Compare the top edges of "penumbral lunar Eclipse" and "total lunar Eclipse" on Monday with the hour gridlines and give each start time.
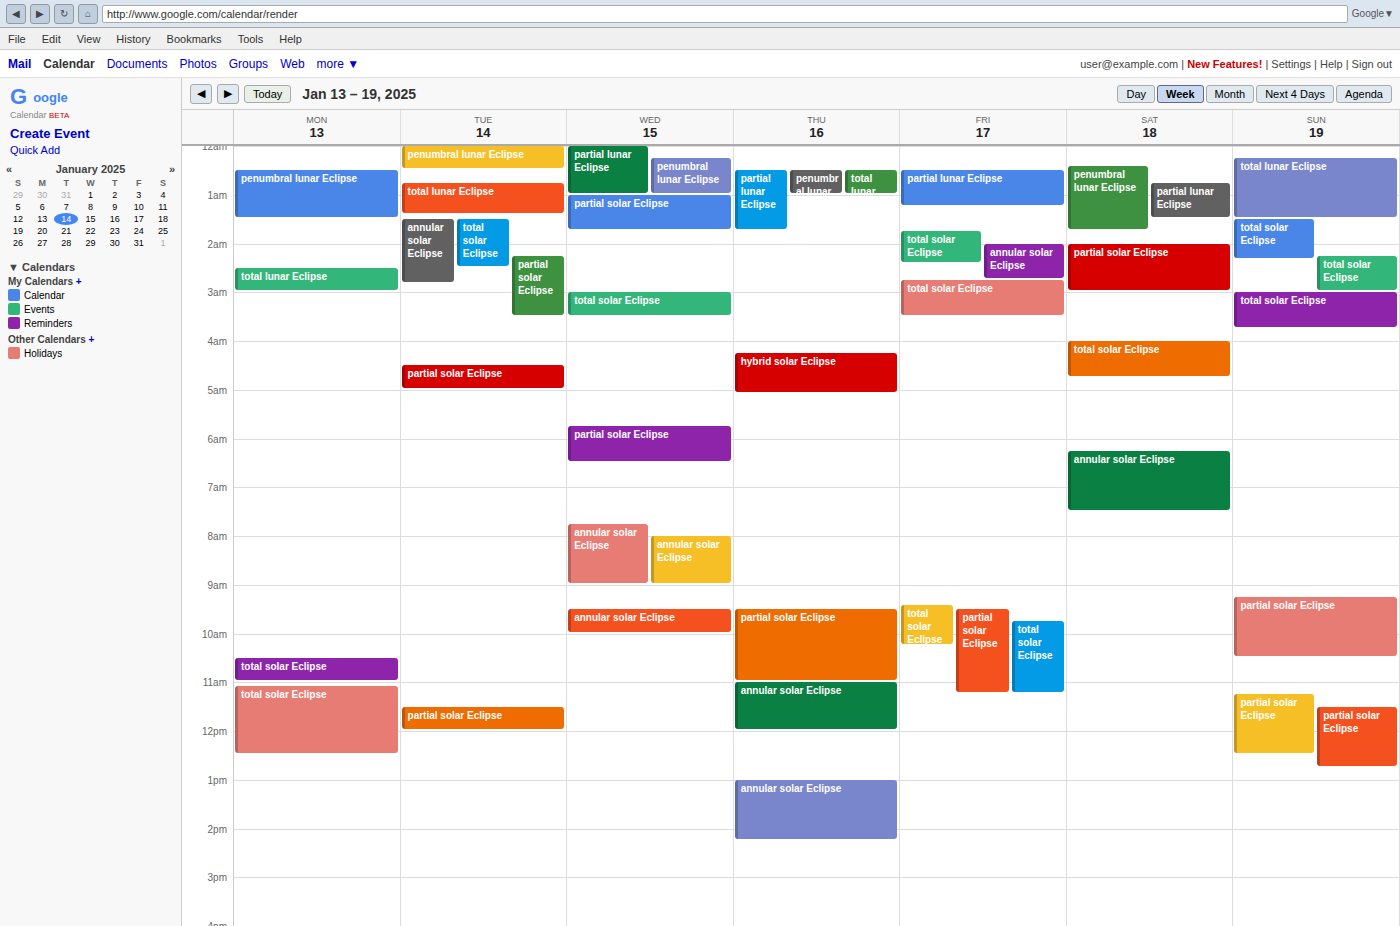
"penumbral lunar Eclipse": 12:30 AM, halfway between the 12 AM and 1 AM lines. "total lunar Eclipse": 2:30 AM, halfway between the 2 AM and 3 AM lines.